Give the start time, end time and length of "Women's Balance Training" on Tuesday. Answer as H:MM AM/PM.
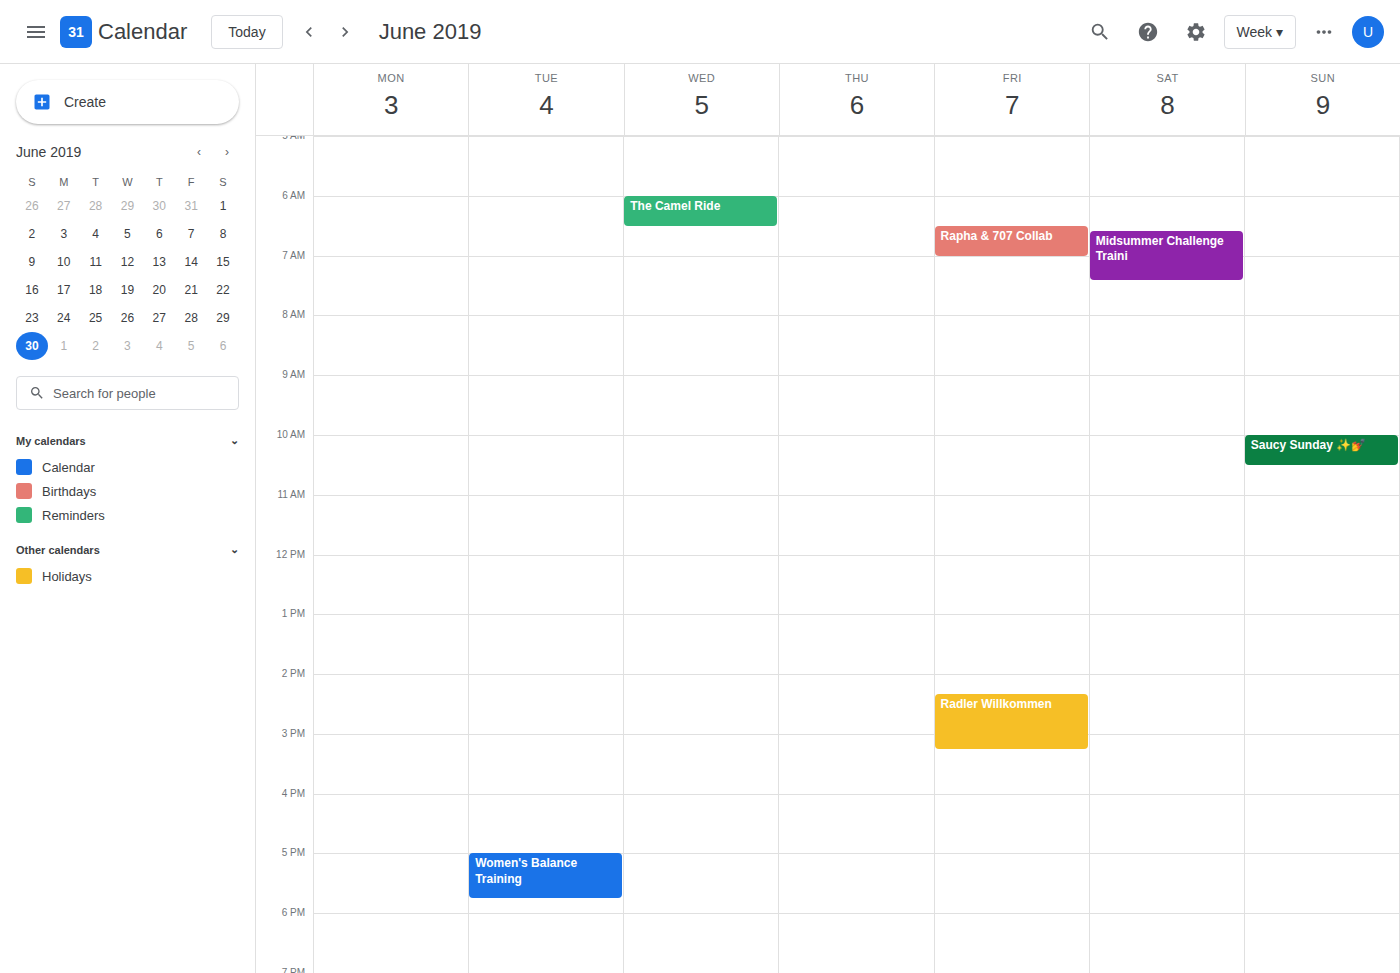
5:00 PM to 5:45 PM, 45 minutes